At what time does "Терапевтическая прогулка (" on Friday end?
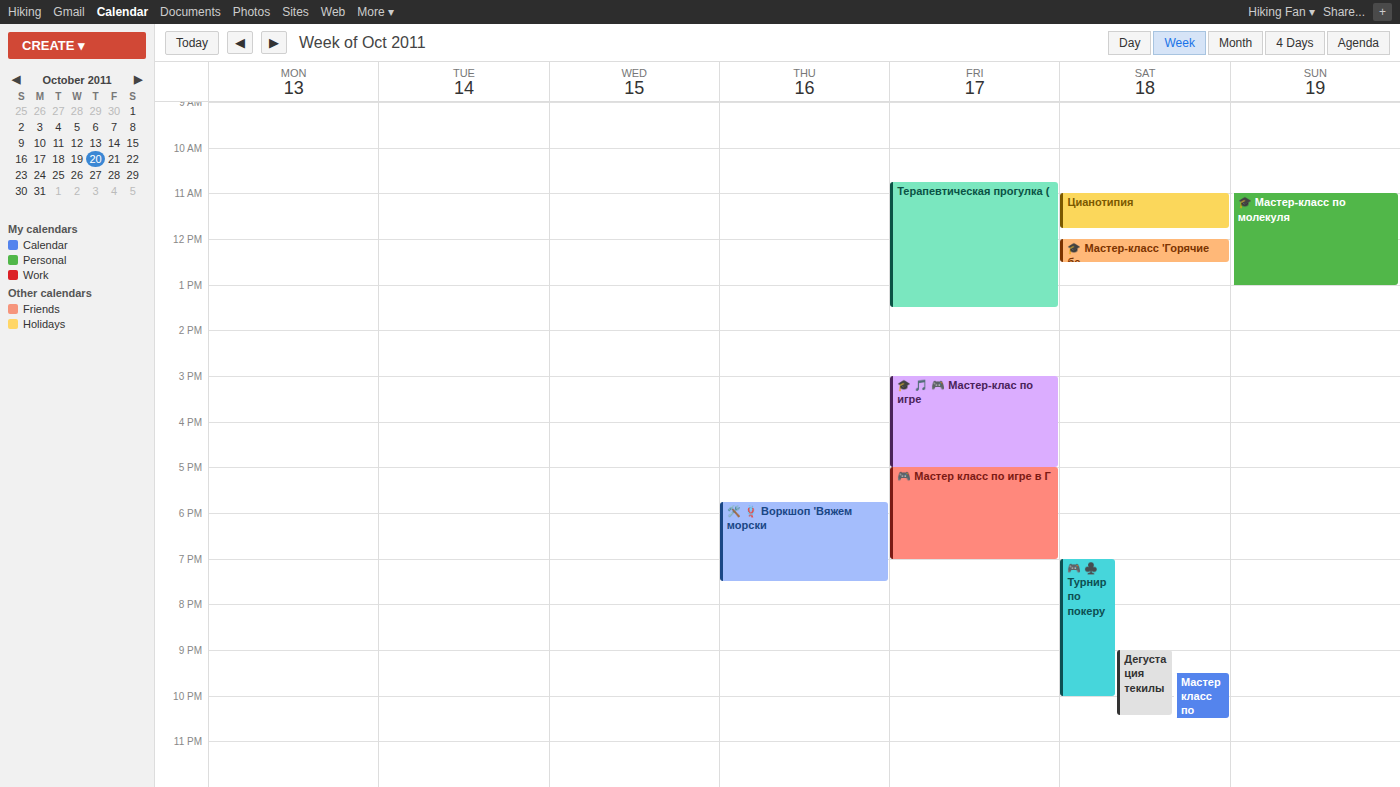
1:30 PM